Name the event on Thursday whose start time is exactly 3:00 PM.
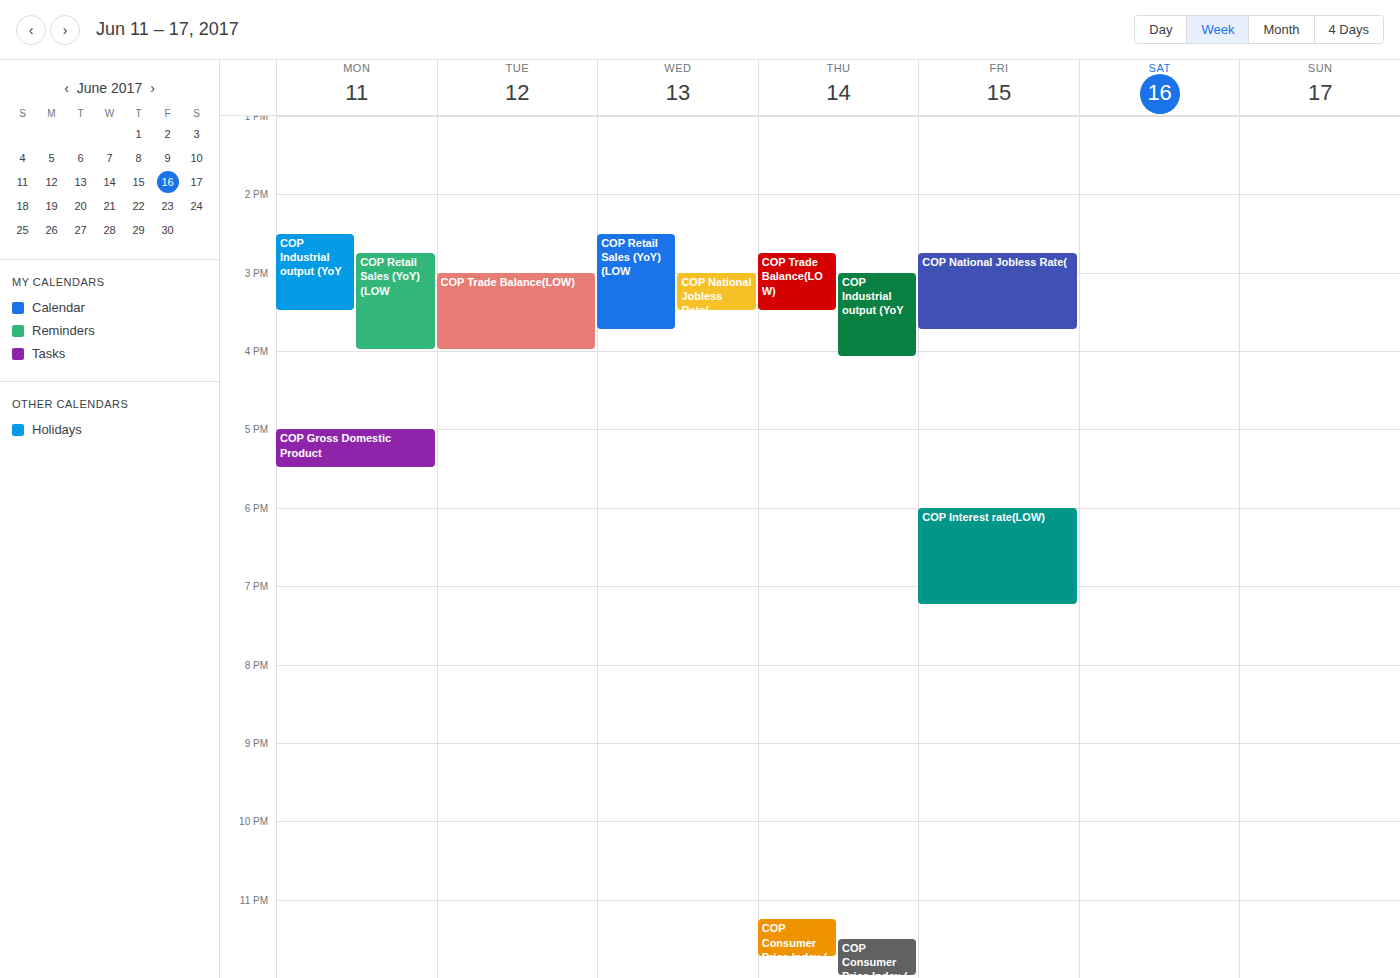
"COP Industrial output (YoY"